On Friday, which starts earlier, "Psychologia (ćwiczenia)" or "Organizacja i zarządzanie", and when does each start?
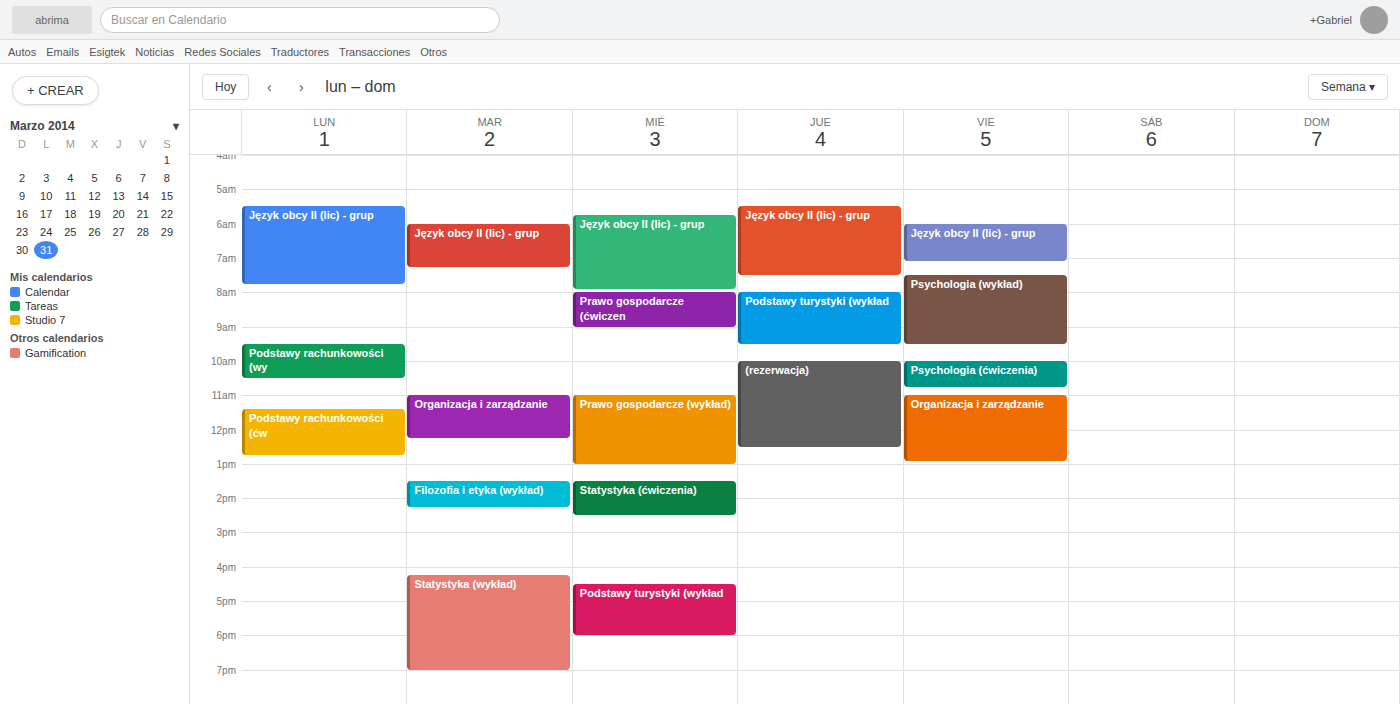
"Psychologia (ćwiczenia)" 10:00; "Organizacja i zarządzanie" 11:00.